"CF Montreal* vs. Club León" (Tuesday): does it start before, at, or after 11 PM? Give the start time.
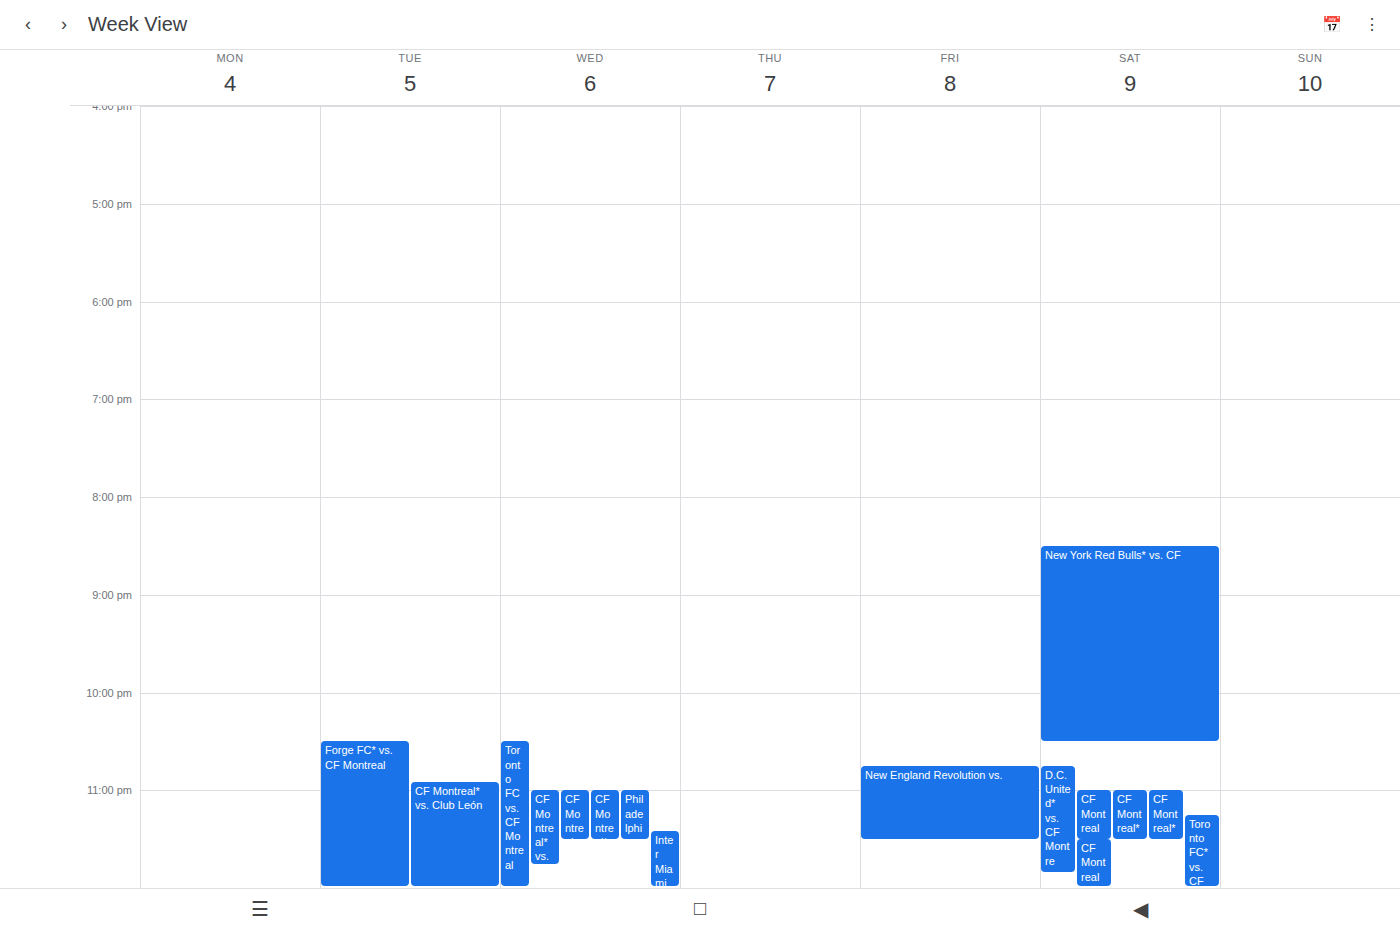
10:55 PM -- before 11 PM, 5 minutes above the 11 PM line.